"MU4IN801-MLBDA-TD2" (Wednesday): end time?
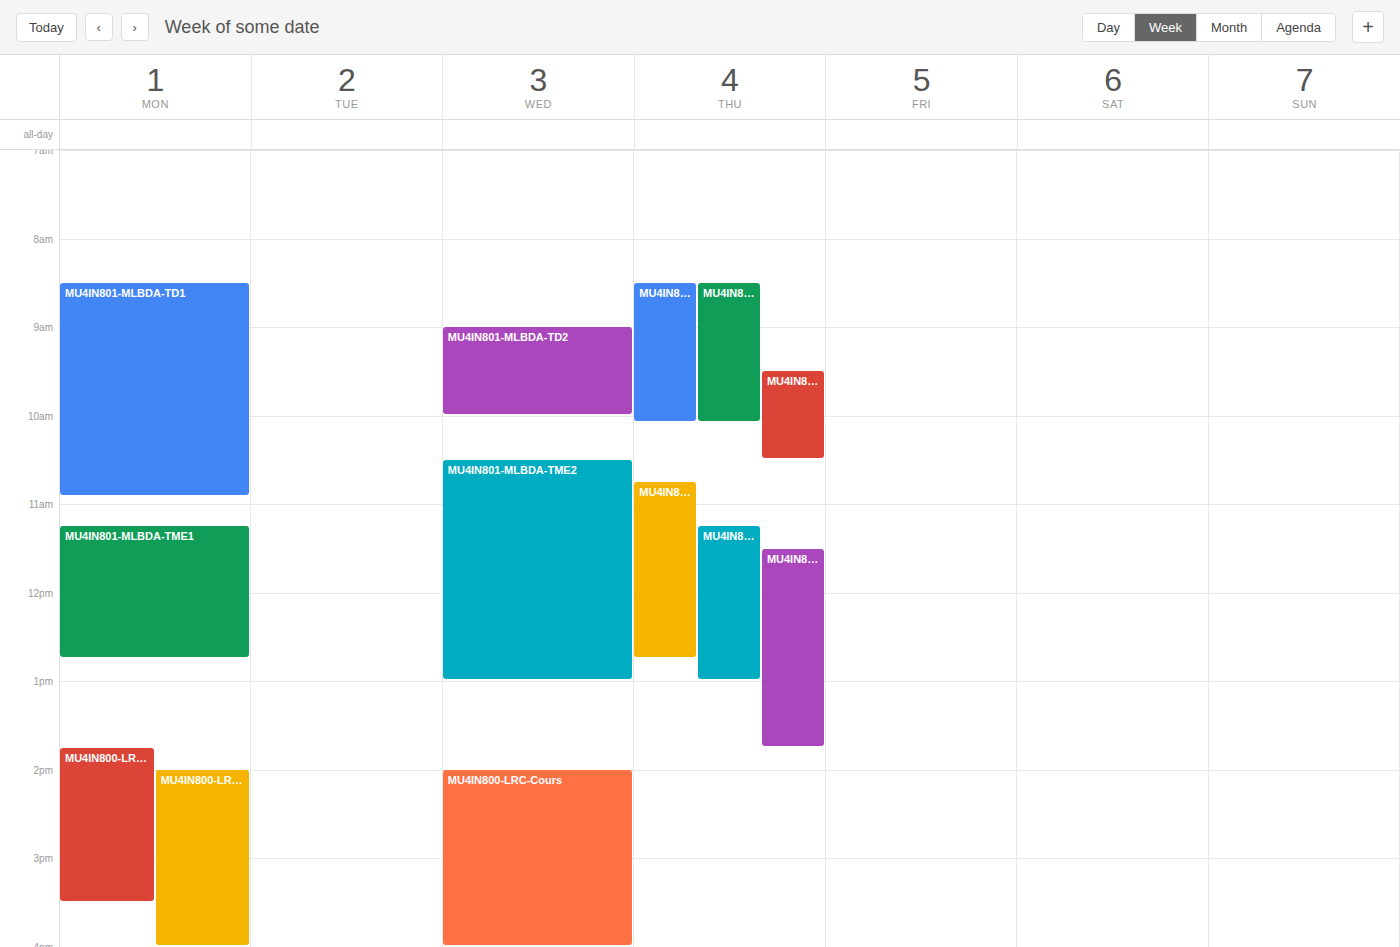
10:00 AM